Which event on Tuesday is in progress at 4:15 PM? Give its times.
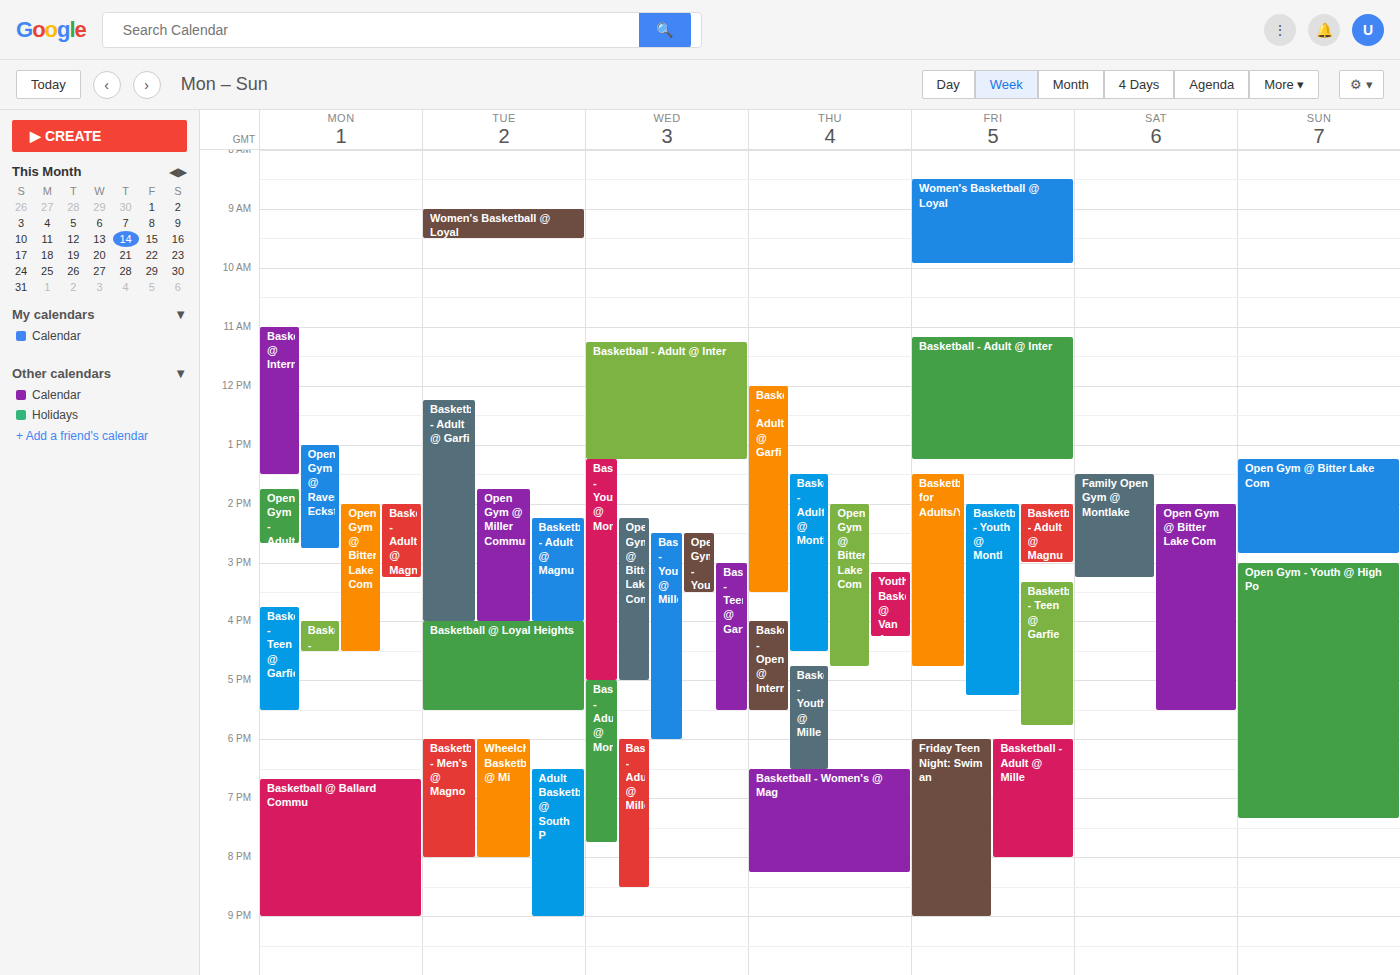
"Basketball @ Loyal Heights", 4:00 PM to 5:30 PM